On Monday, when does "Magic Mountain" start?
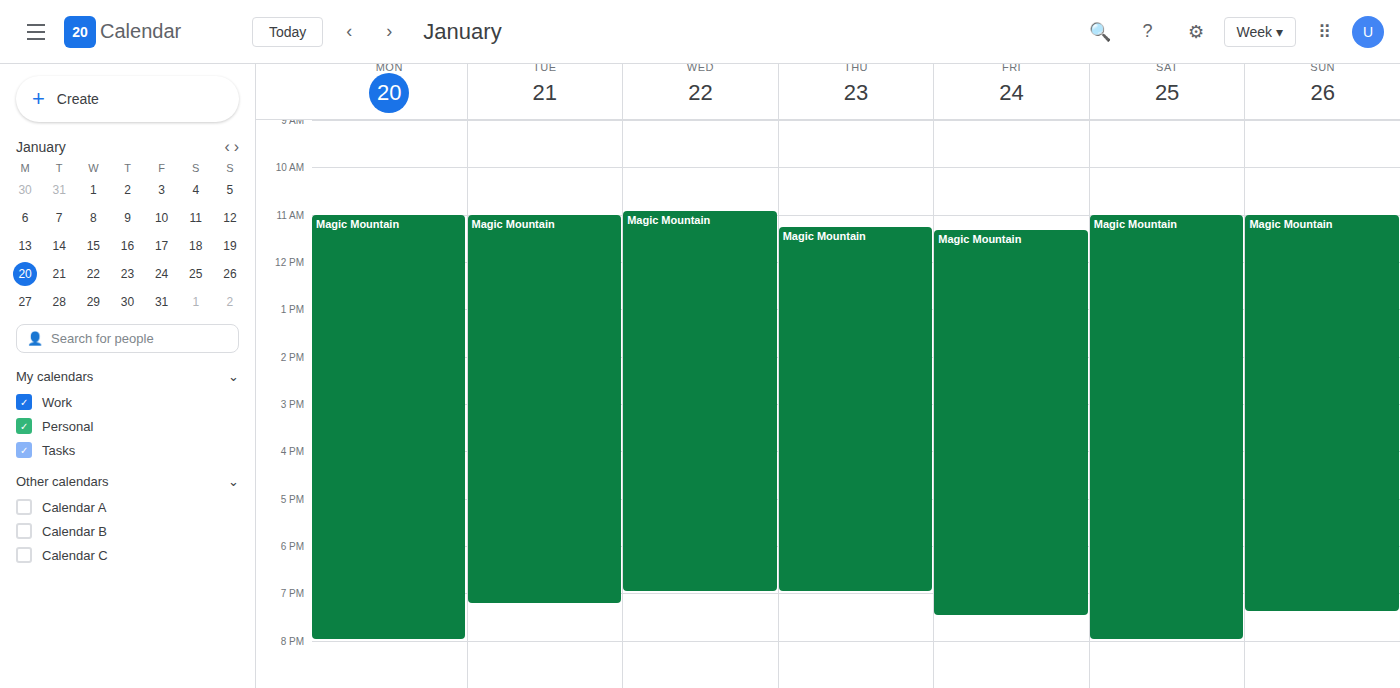
11:00 AM